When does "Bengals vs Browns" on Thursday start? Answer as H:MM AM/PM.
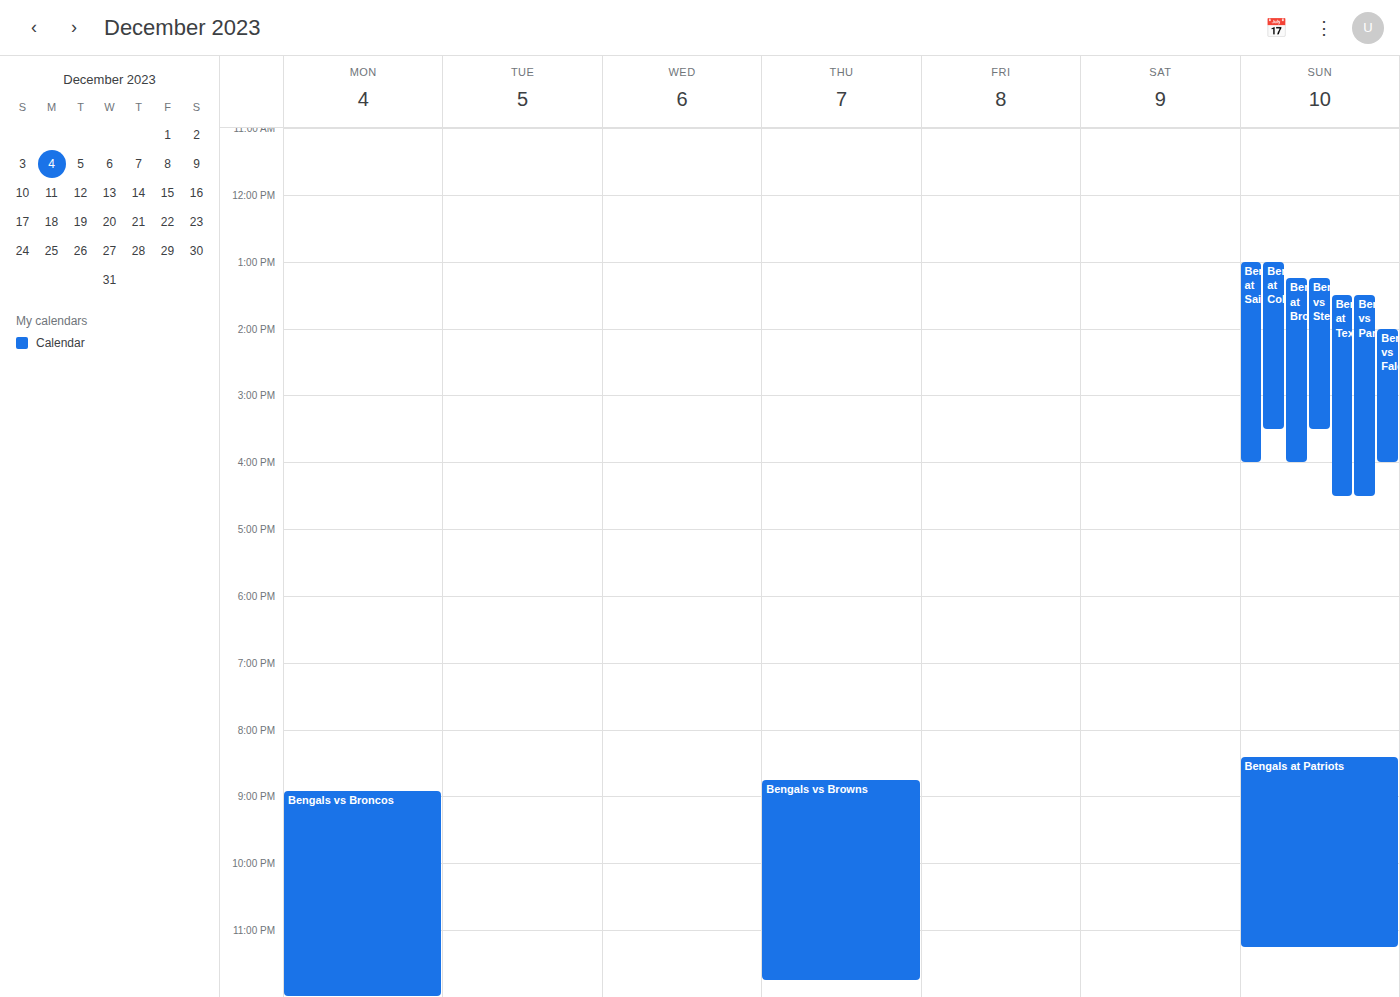
8:45 PM